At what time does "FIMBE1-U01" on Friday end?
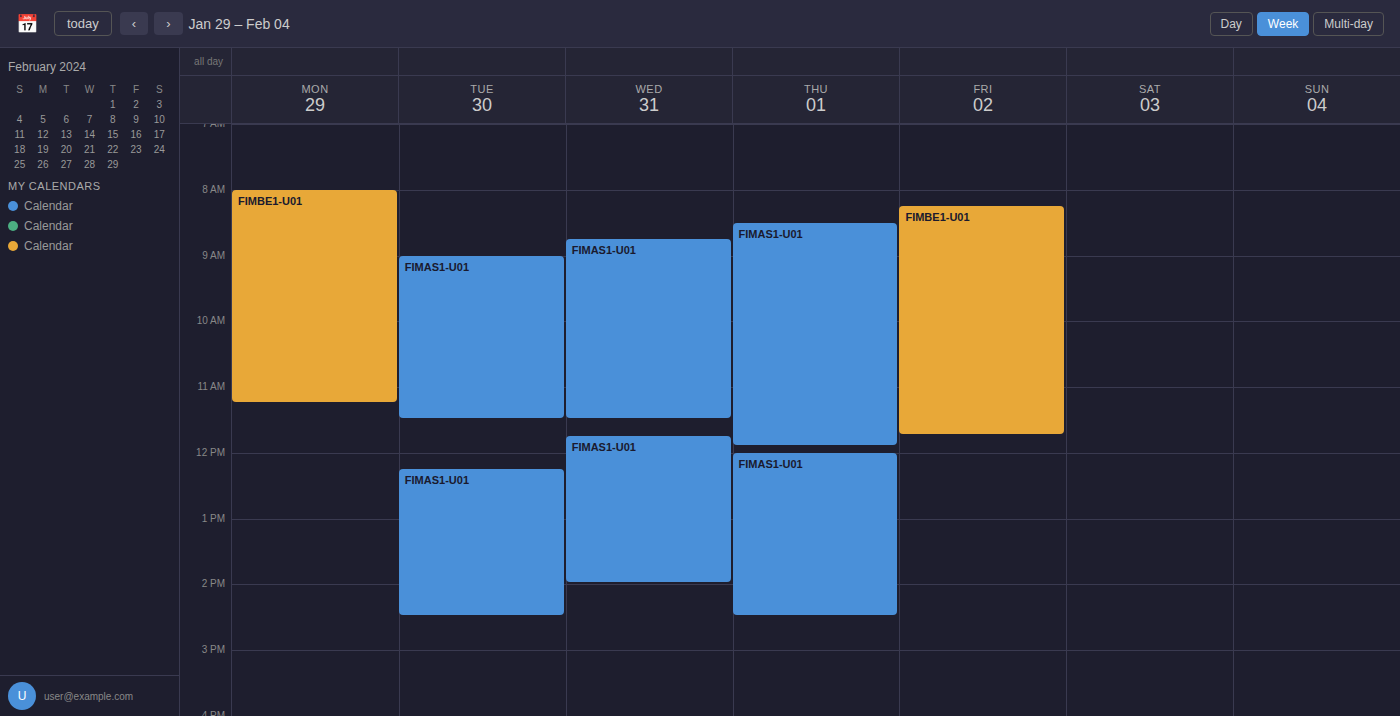
11:45 AM